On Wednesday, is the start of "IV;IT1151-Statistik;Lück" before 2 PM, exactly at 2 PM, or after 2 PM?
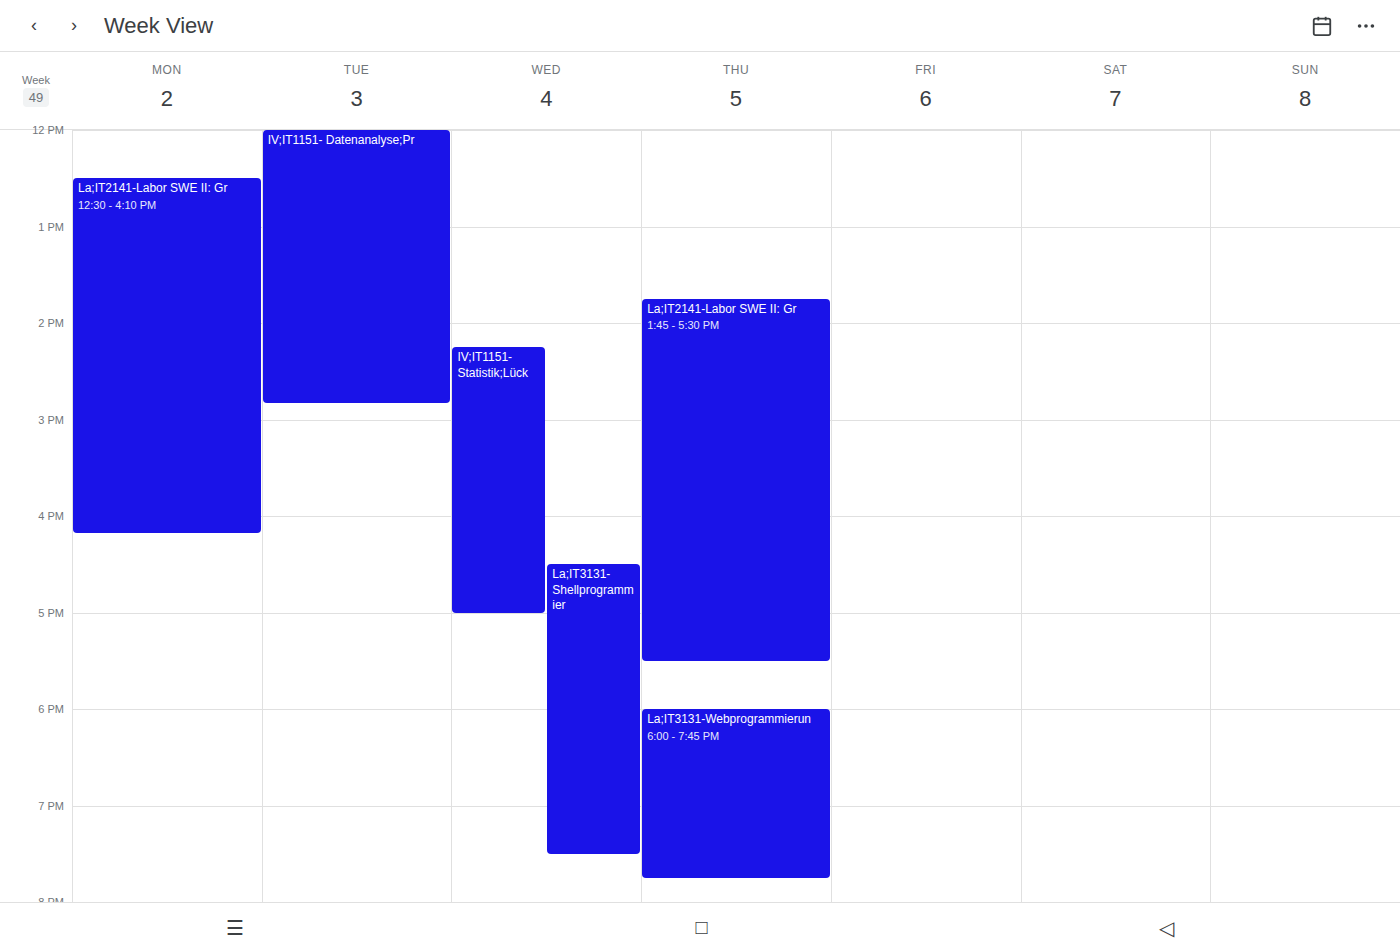
2:15 PM -- after 2 PM, 15 minutes below the 2 PM line.